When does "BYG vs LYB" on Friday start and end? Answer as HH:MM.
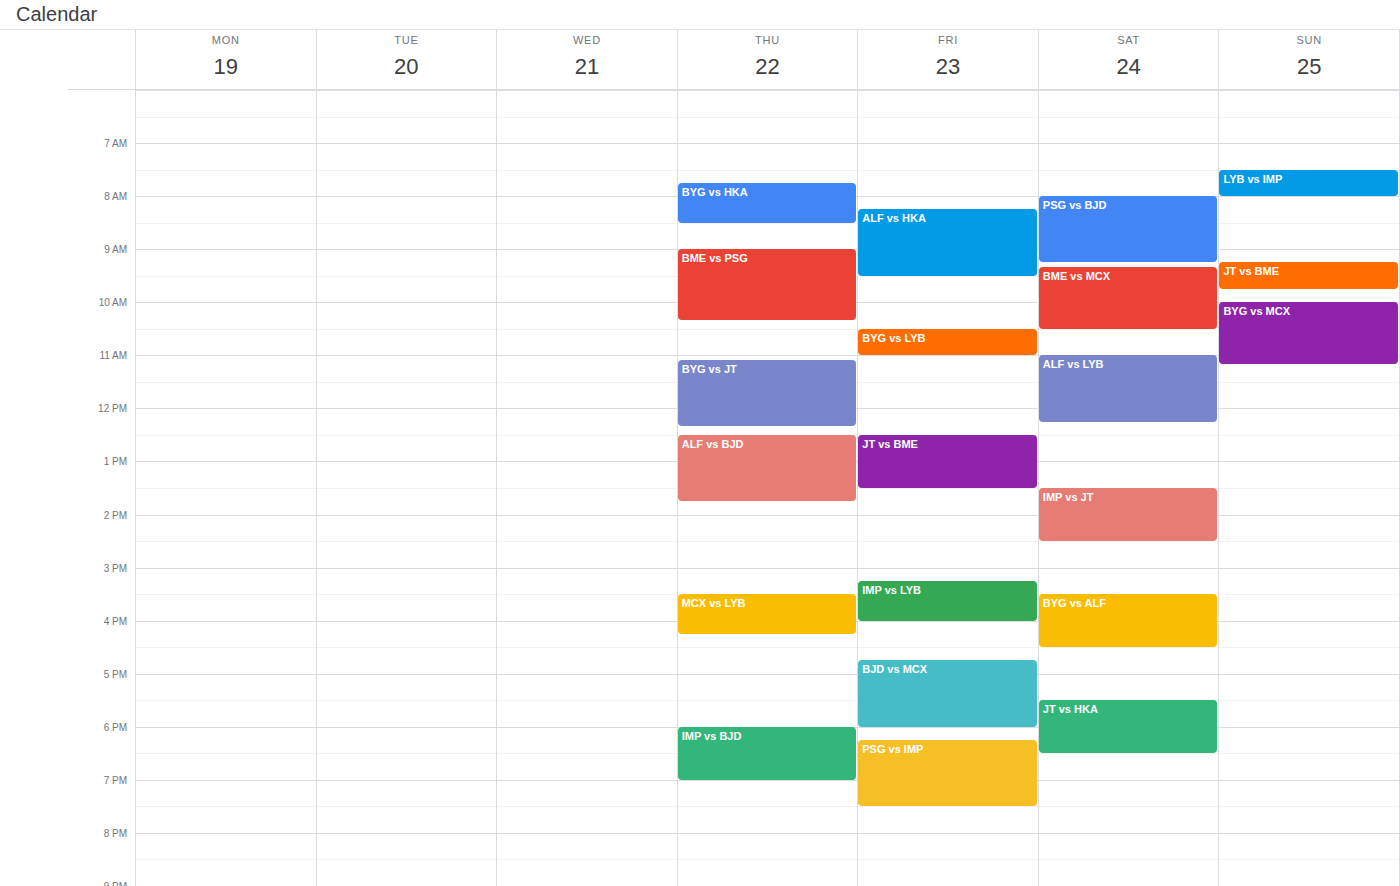
10:30 to 11:00